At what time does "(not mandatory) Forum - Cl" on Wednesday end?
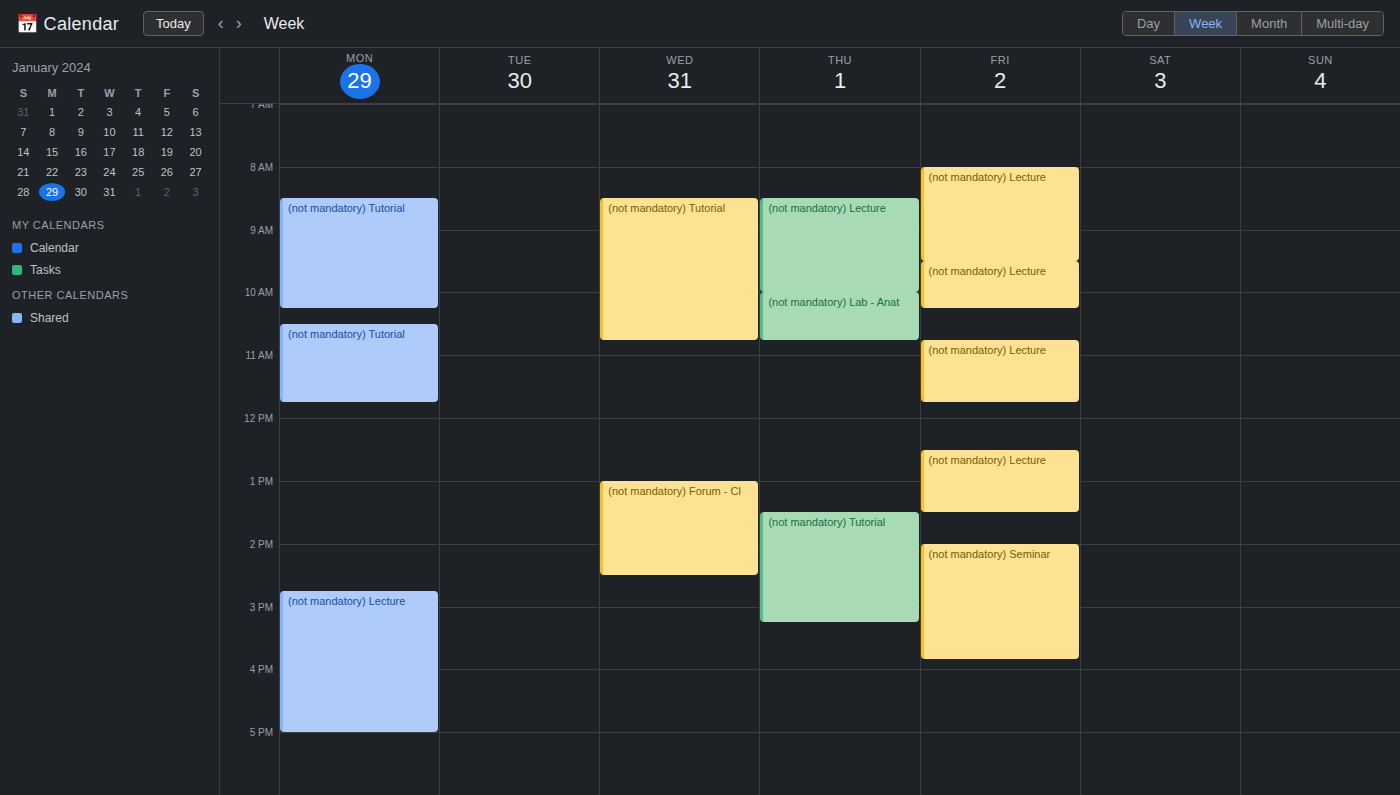
2:30 PM